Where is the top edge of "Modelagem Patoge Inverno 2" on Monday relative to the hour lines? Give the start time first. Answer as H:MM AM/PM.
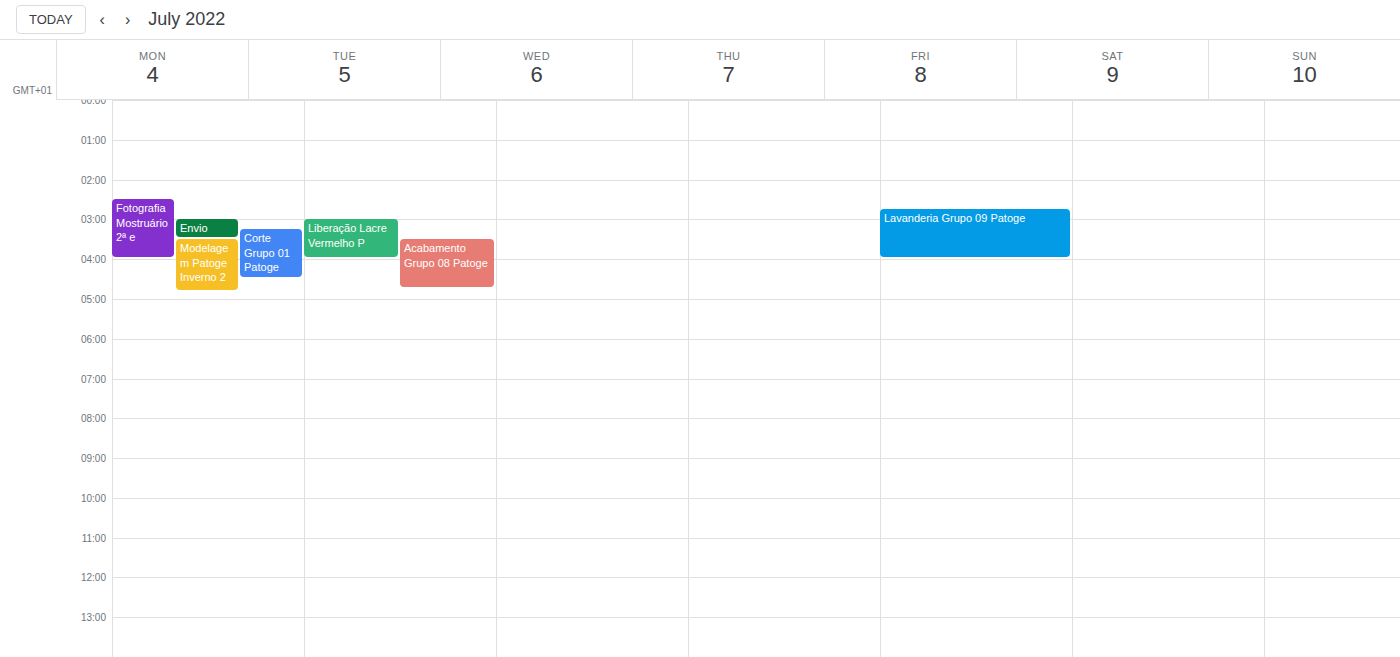
3:30 AM -- halfway between the 3 AM and 4 AM lines.